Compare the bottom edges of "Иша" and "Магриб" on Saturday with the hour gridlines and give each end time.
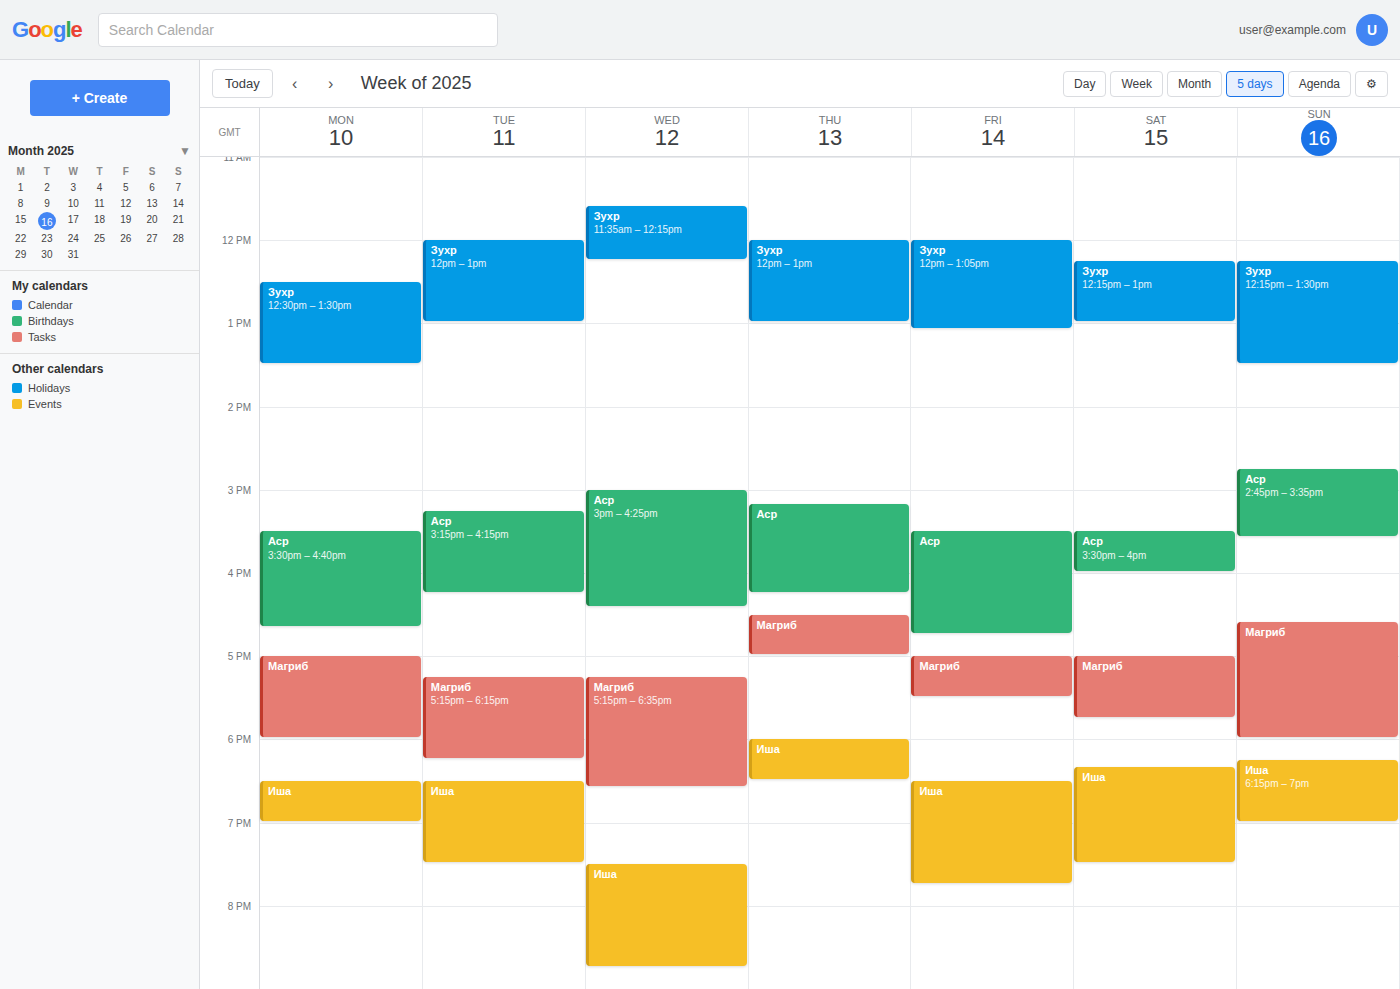
"Иша": 7:30 PM, halfway between the 7 PM and 8 PM lines. "Магриб": 5:45 PM, neither: three quarters of the way from the 5 PM line to the 6 PM line.